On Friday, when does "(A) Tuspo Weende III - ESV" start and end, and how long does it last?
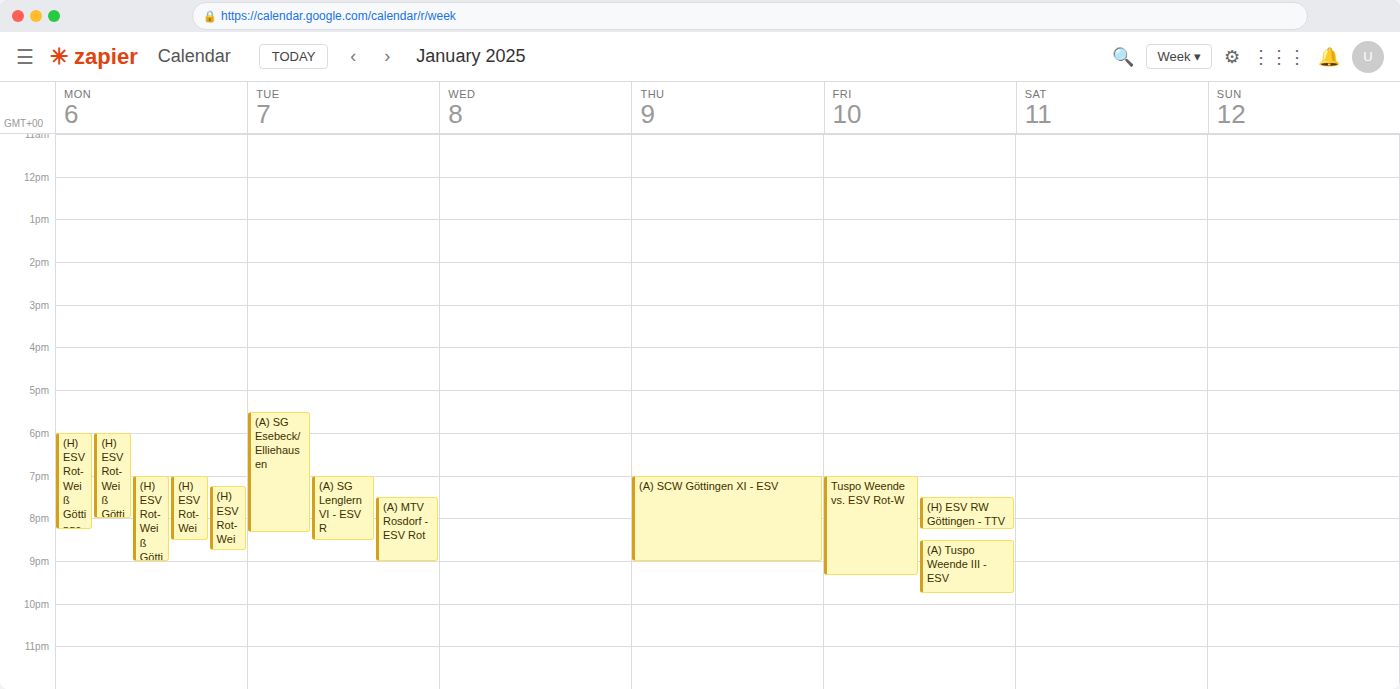
8:30 PM to 9:45 PM, 1 hour 15 minutes